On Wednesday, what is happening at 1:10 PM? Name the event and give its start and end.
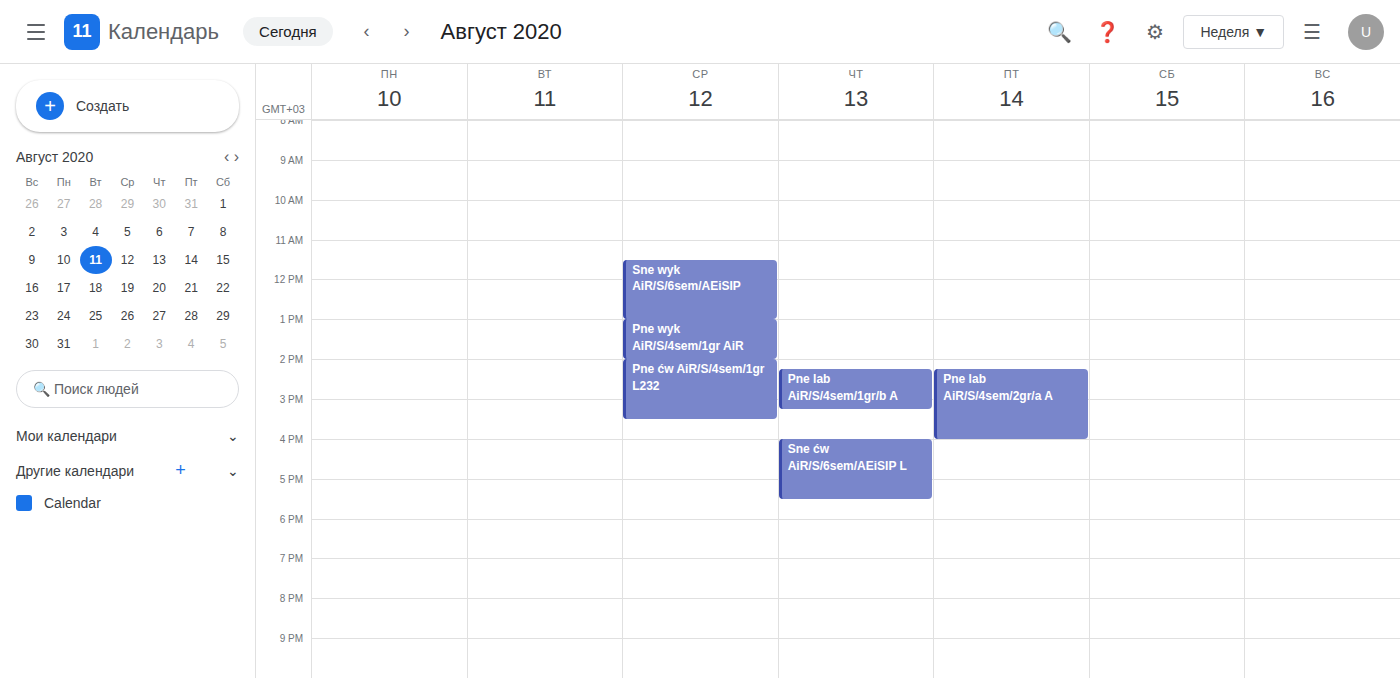
"Pne wyk AiR/S/4sem/1gr AiR", 1:00 PM to 2:00 PM